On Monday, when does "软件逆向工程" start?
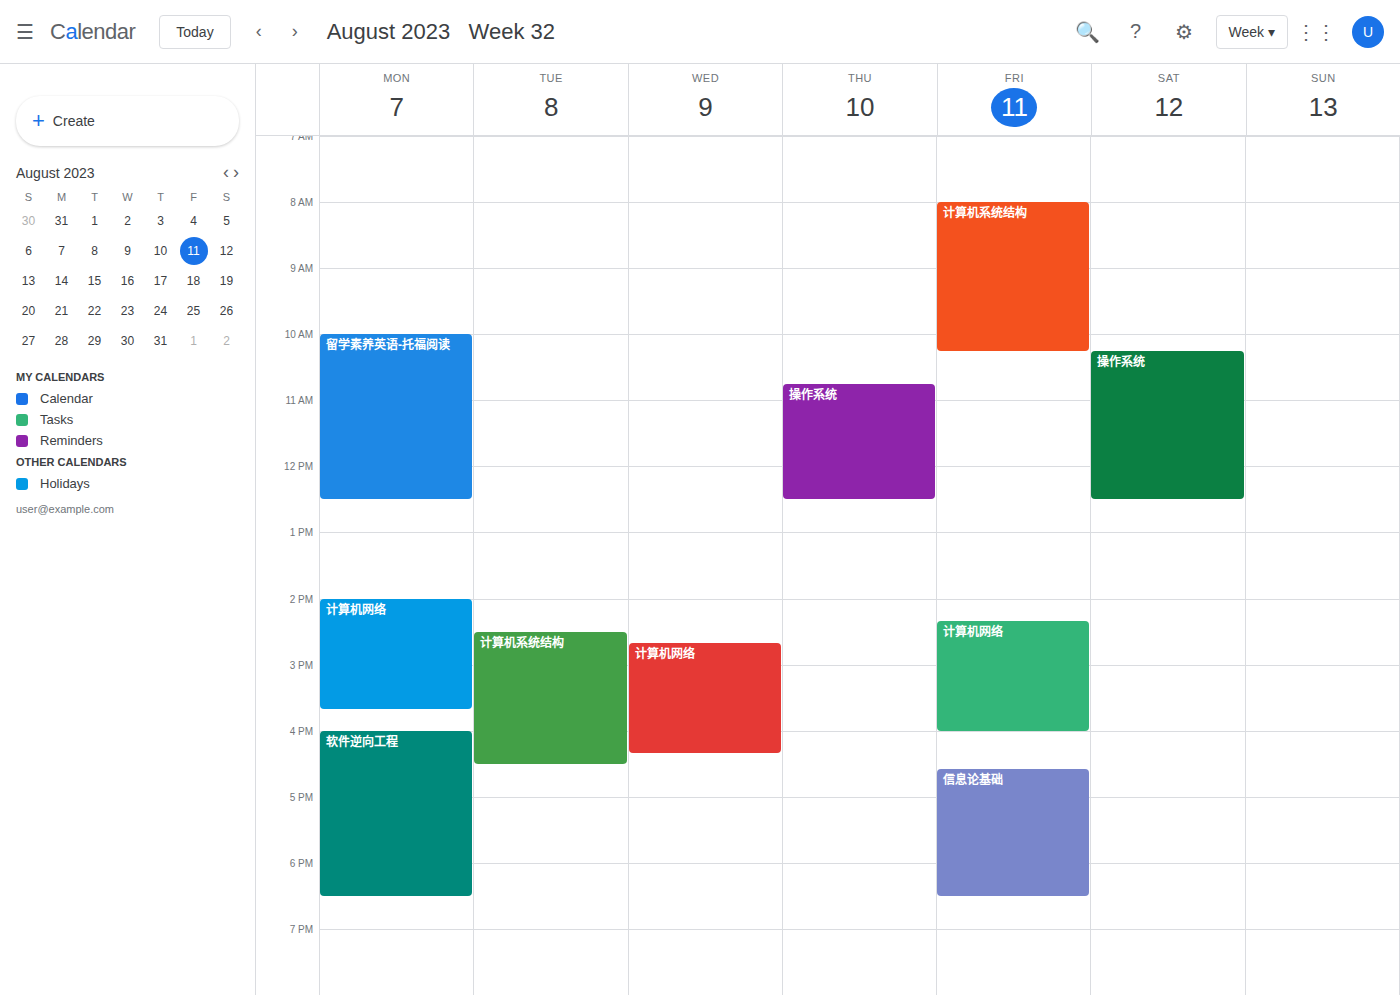
4:00 PM